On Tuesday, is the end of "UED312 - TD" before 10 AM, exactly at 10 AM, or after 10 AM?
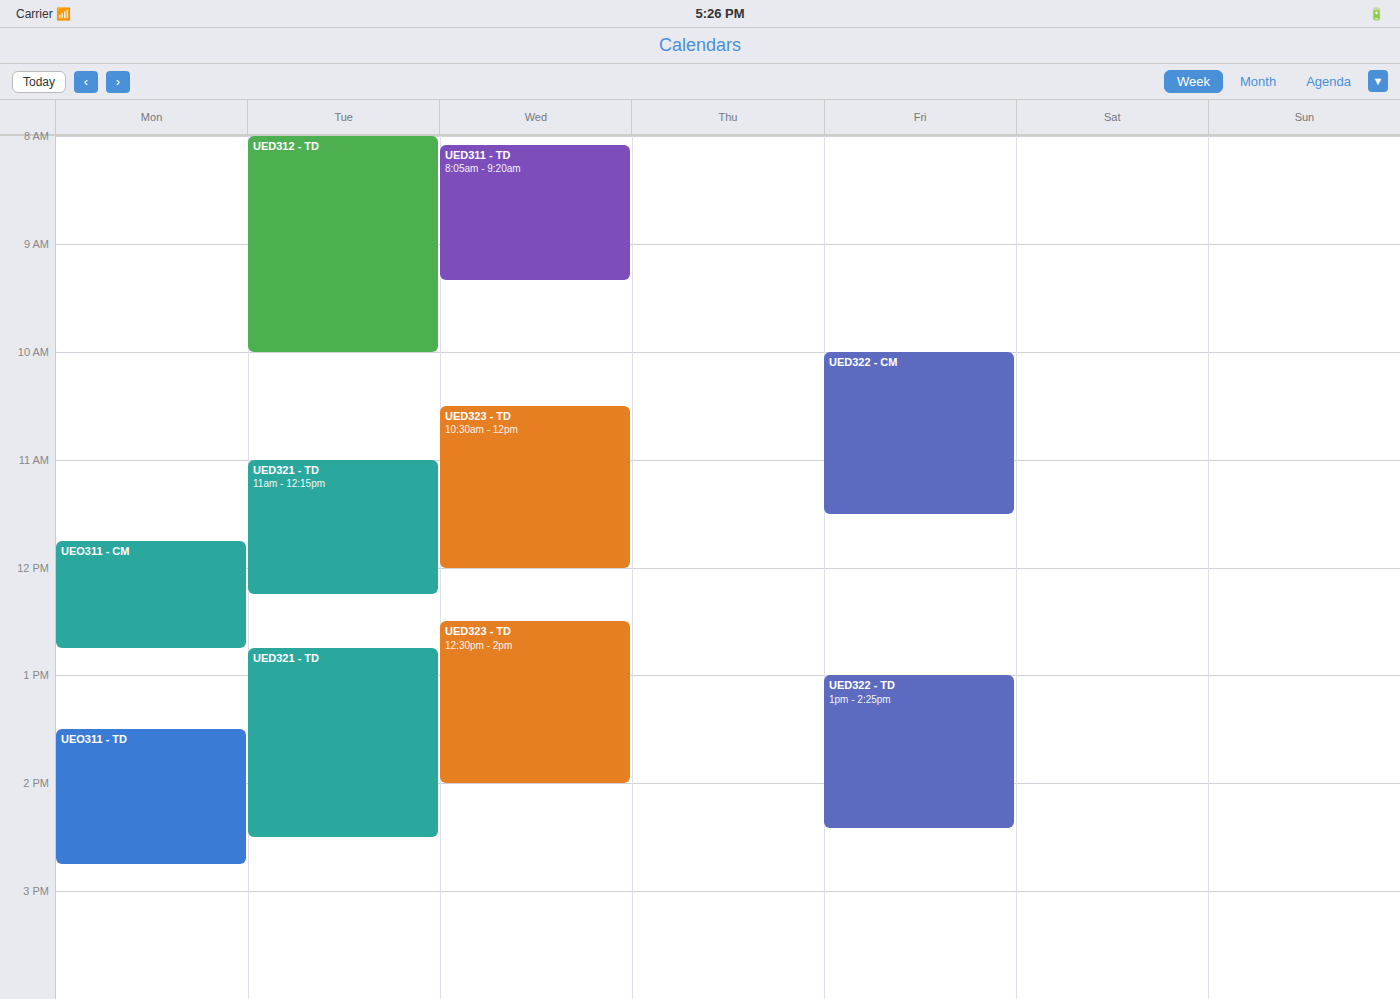
10:00 AM -- exactly at 10 AM, on the 10 AM line.